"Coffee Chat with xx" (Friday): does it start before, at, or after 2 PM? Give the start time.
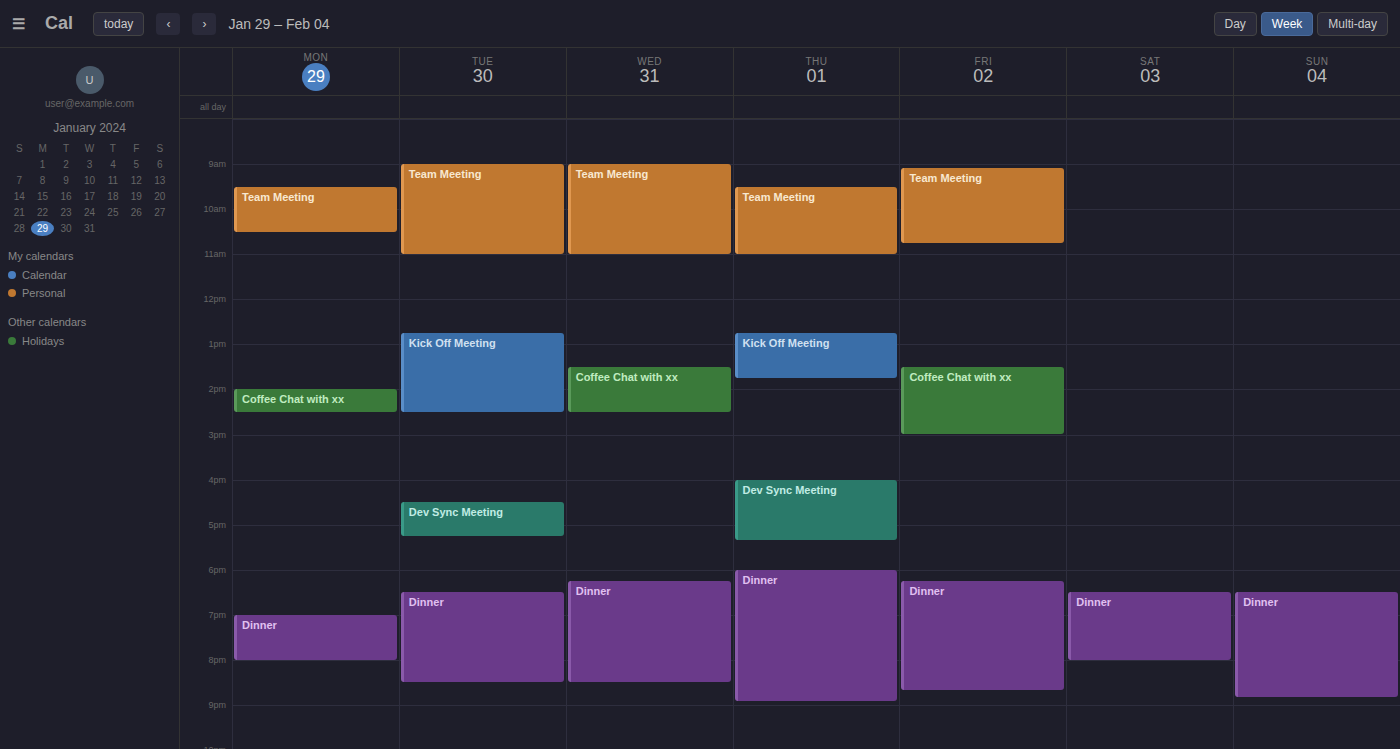
1:30 PM -- before 2 PM, 30 minutes above the 2 PM line.